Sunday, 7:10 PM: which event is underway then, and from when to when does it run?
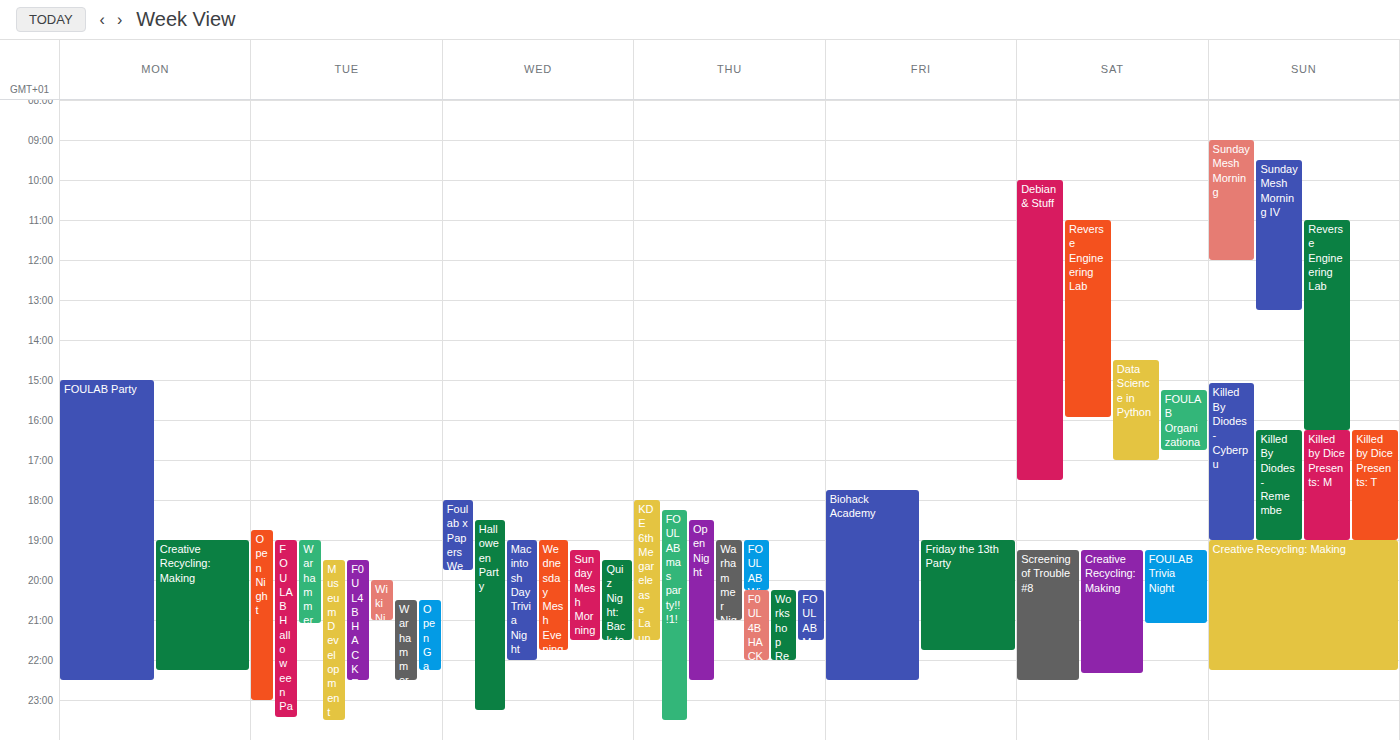
"Creative Recycling: Making", 7:00 PM to 10:15 PM